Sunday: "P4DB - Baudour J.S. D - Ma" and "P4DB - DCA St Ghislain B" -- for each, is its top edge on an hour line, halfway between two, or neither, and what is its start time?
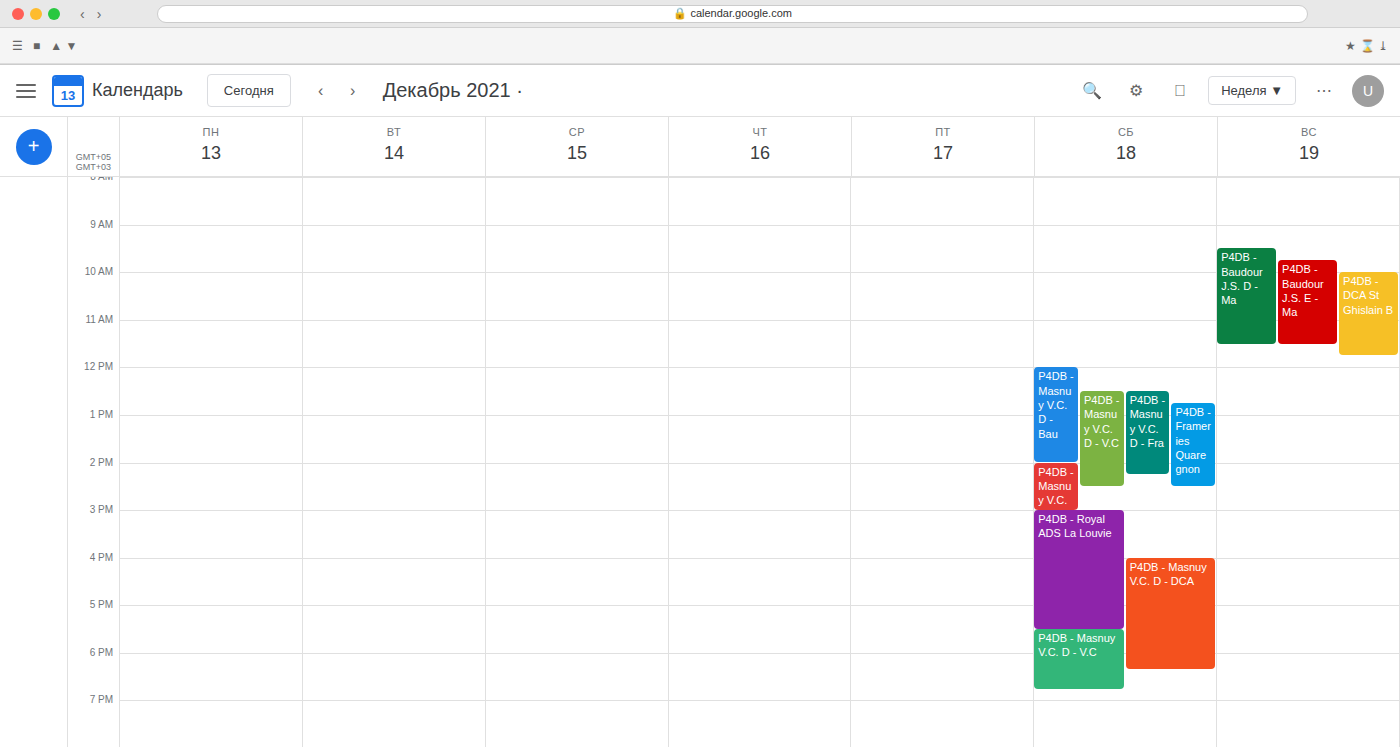
"P4DB - Baudour J.S. D - Ma": 9:30 AM, halfway between the 9 AM and 10 AM lines. "P4DB - DCA St Ghislain B": 10:00 AM, exactly on the 10 AM line.